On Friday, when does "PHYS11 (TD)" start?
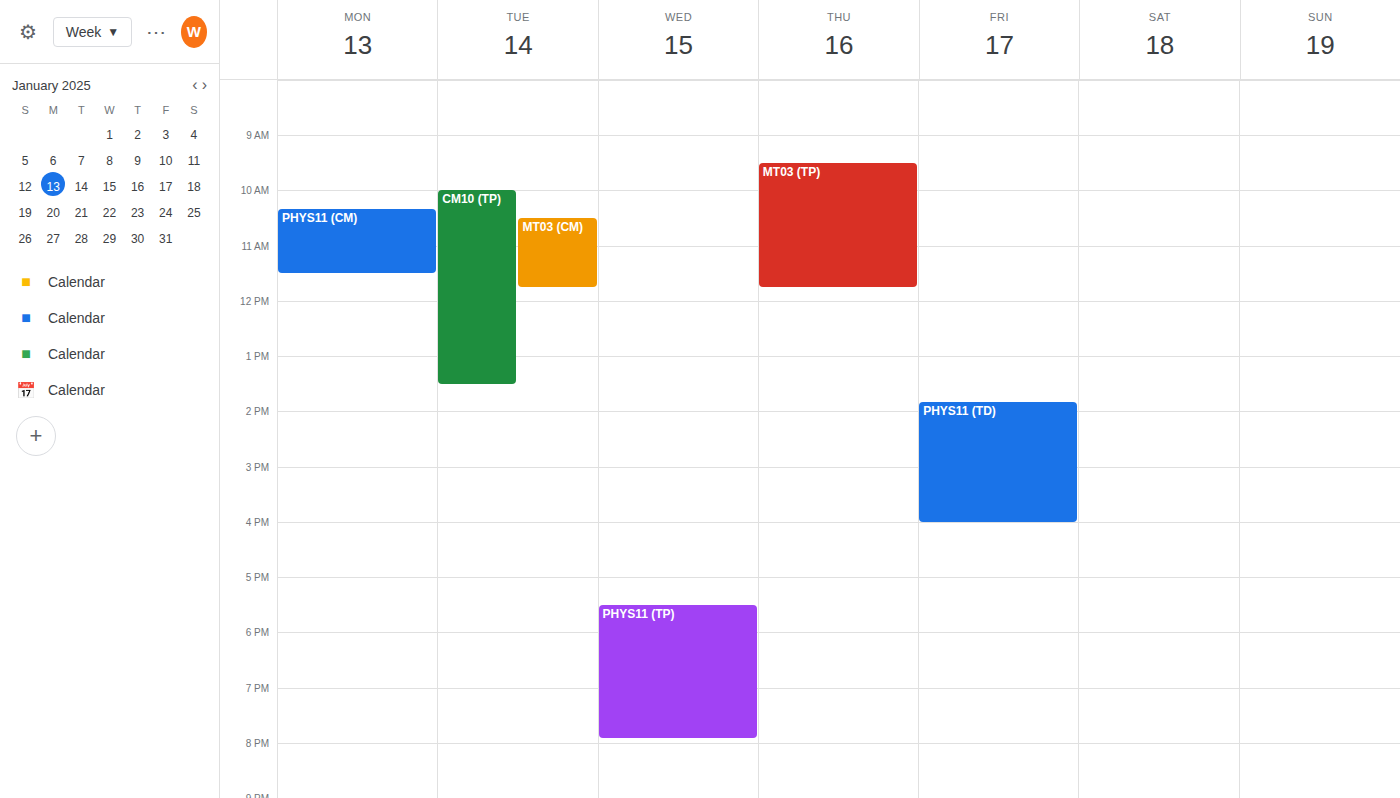
1:50 PM